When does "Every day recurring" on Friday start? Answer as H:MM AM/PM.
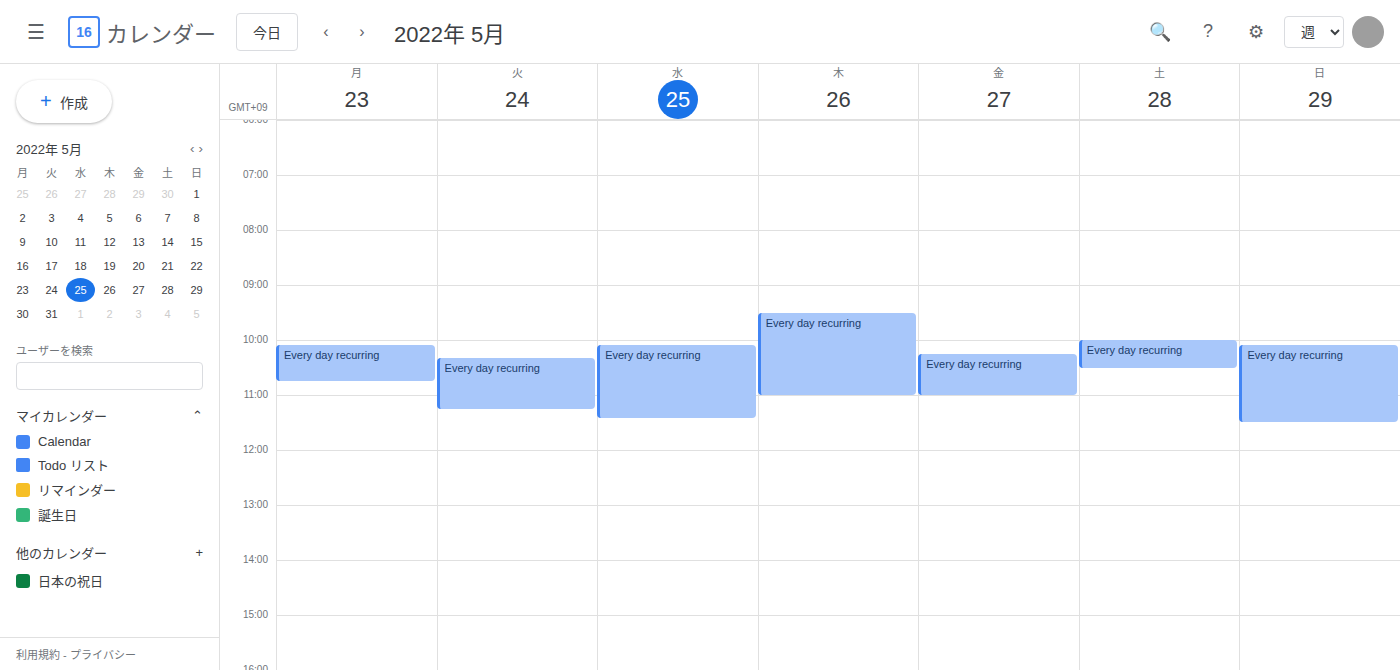
10:15 AM